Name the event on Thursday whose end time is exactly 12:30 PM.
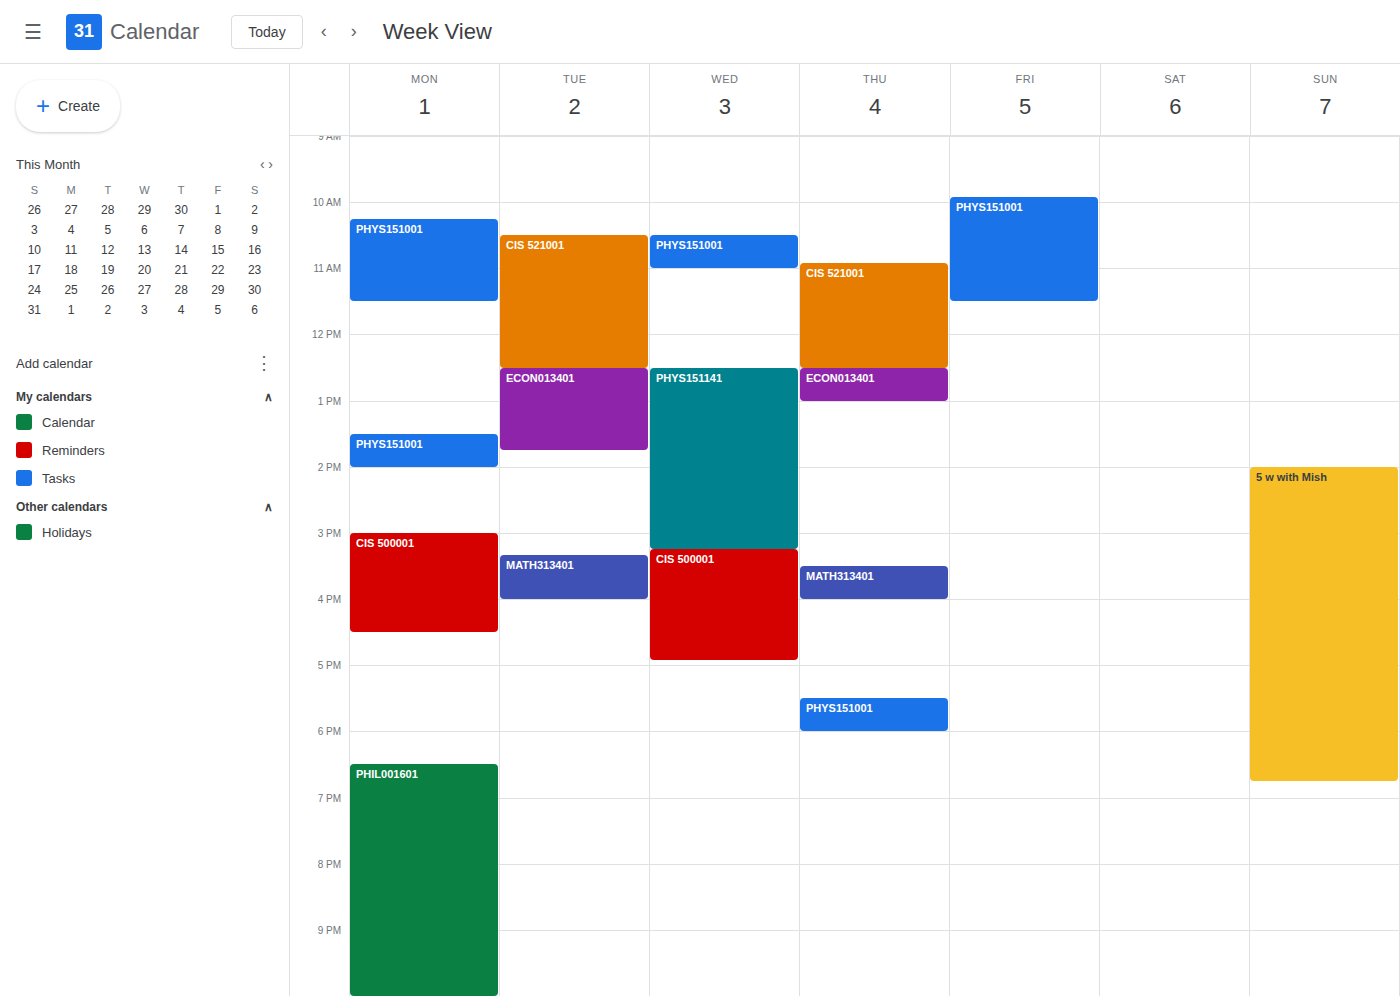
"CIS 521001"